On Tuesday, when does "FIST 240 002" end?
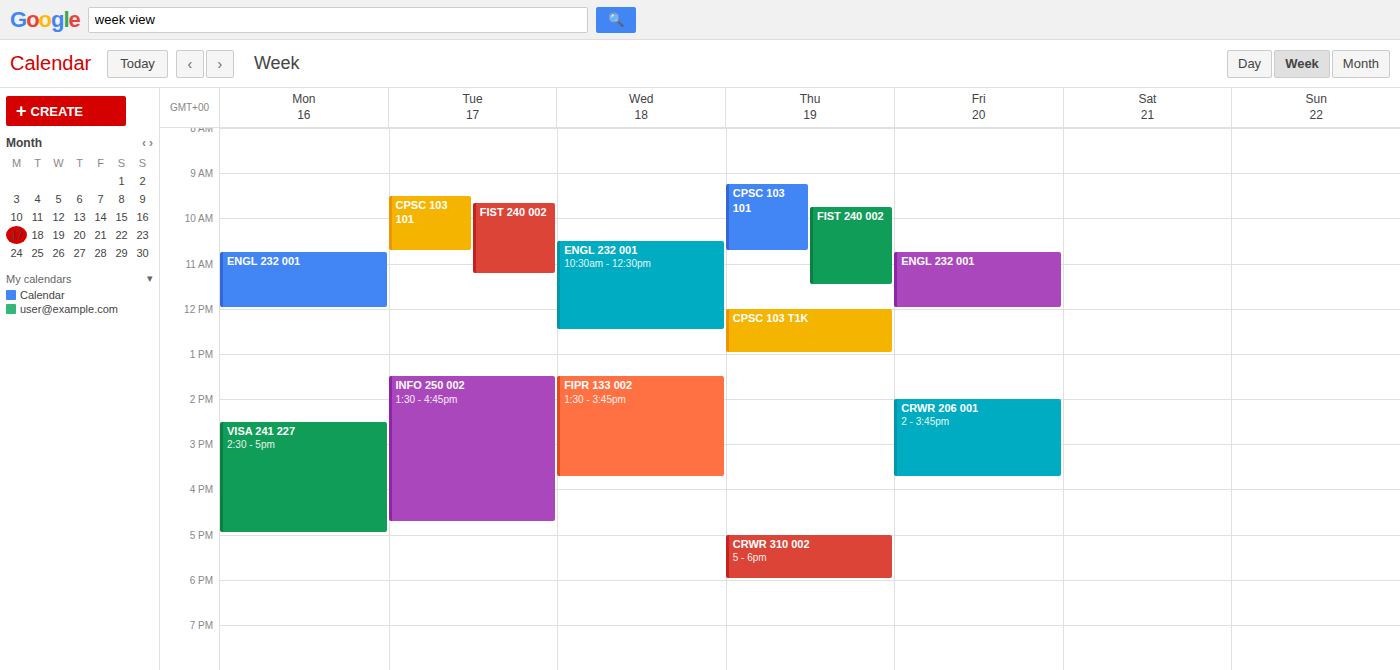
11:15 AM